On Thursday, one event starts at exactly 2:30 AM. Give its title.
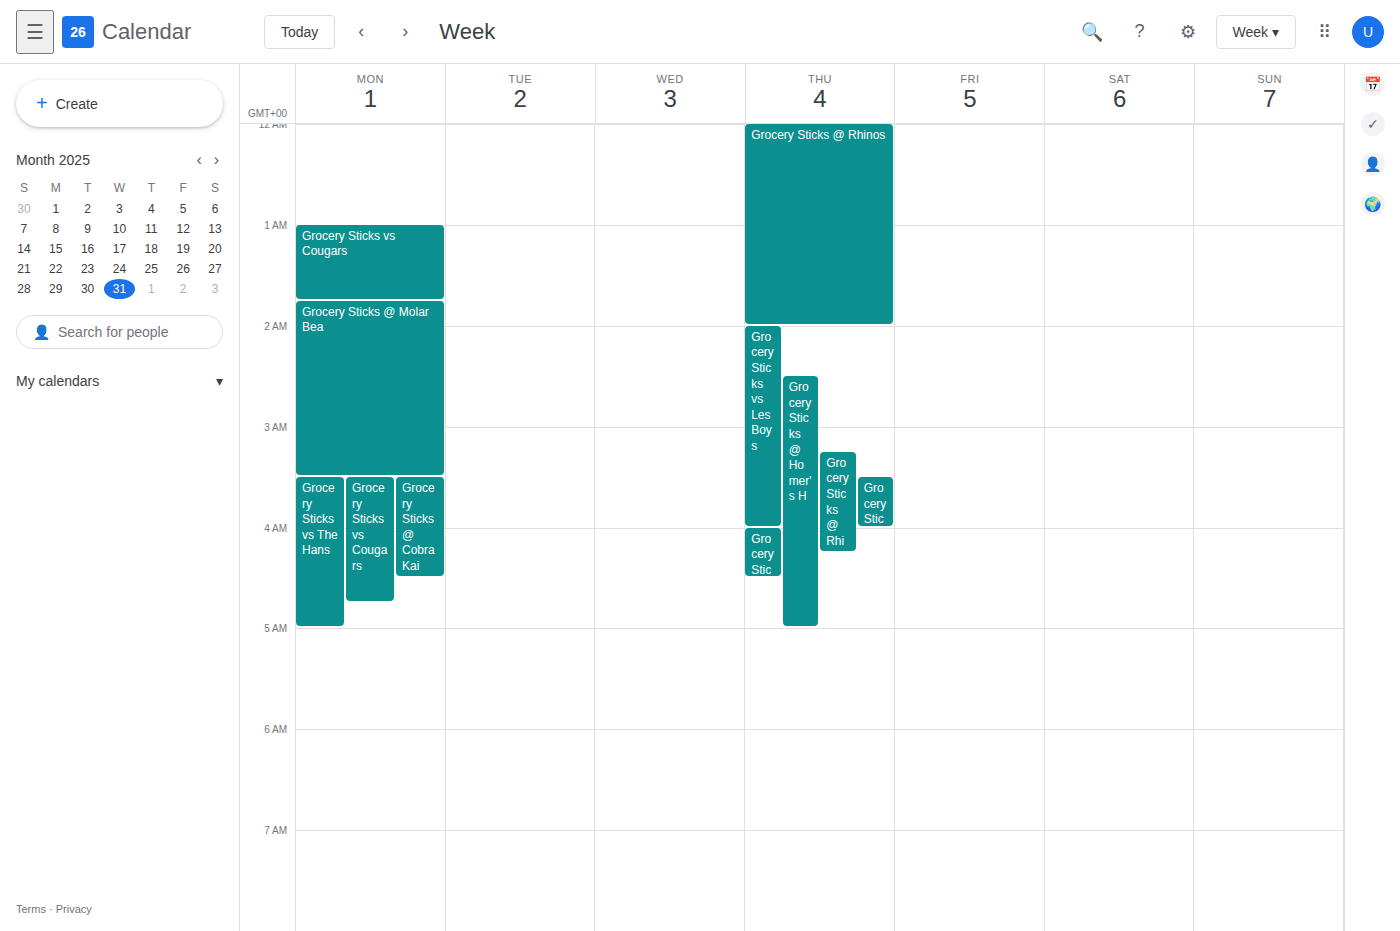
"Grocery Sticks @ Homer's H"